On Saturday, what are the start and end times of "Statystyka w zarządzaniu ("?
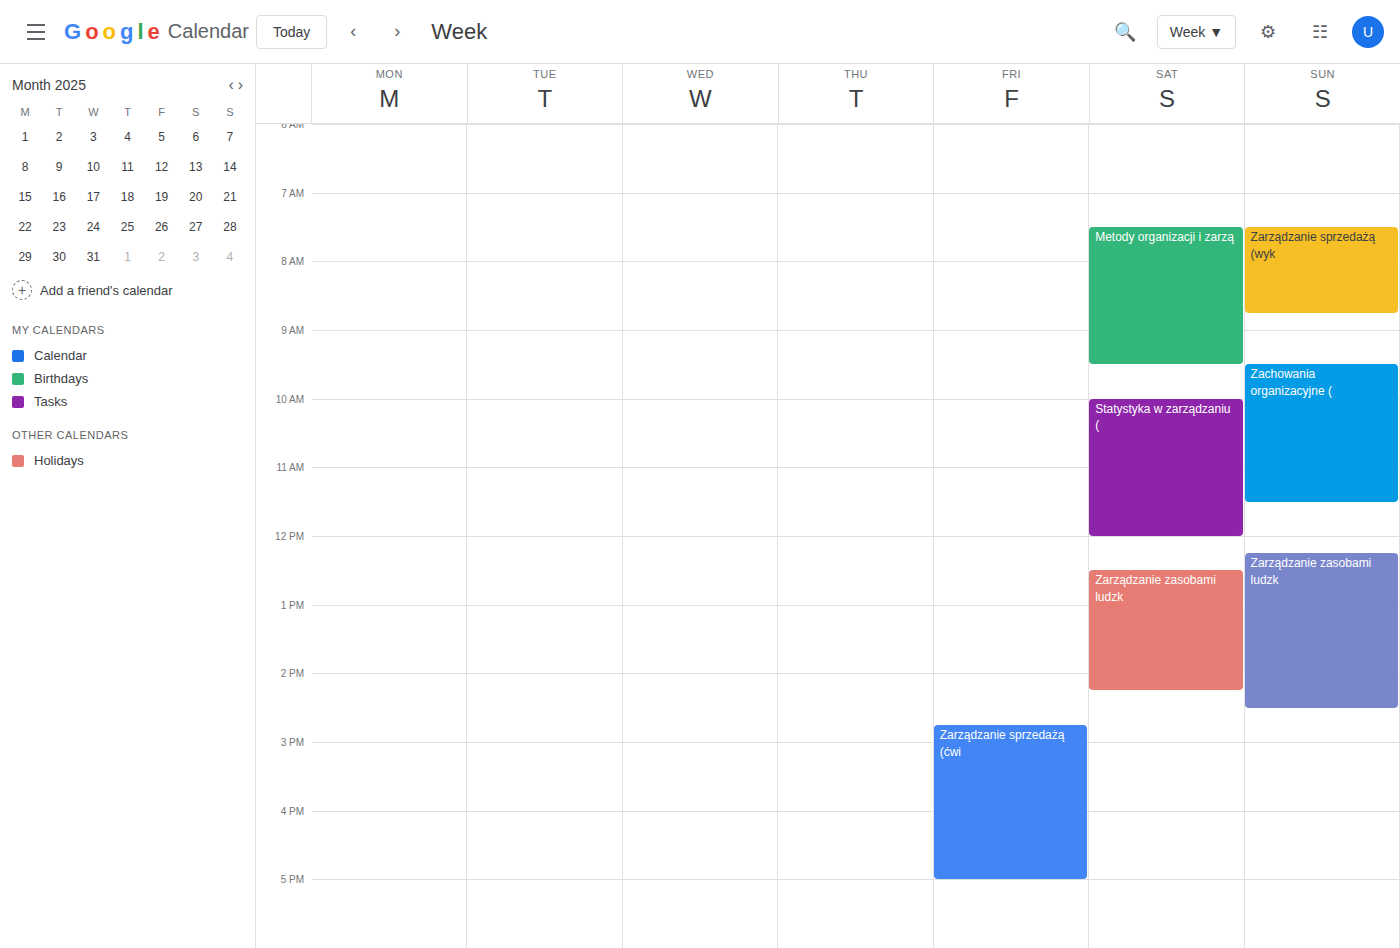
10:00 AM to 12:00 PM